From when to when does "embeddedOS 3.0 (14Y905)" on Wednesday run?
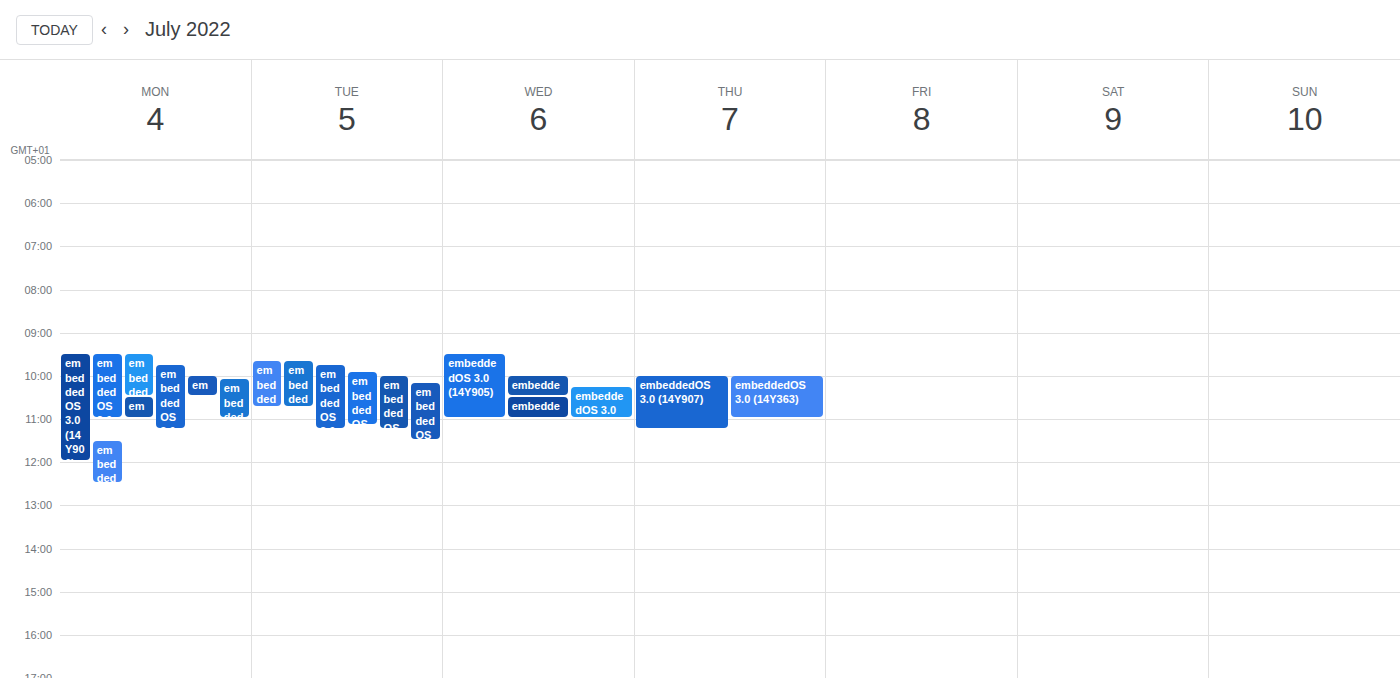
9:30 AM to 11:00 AM